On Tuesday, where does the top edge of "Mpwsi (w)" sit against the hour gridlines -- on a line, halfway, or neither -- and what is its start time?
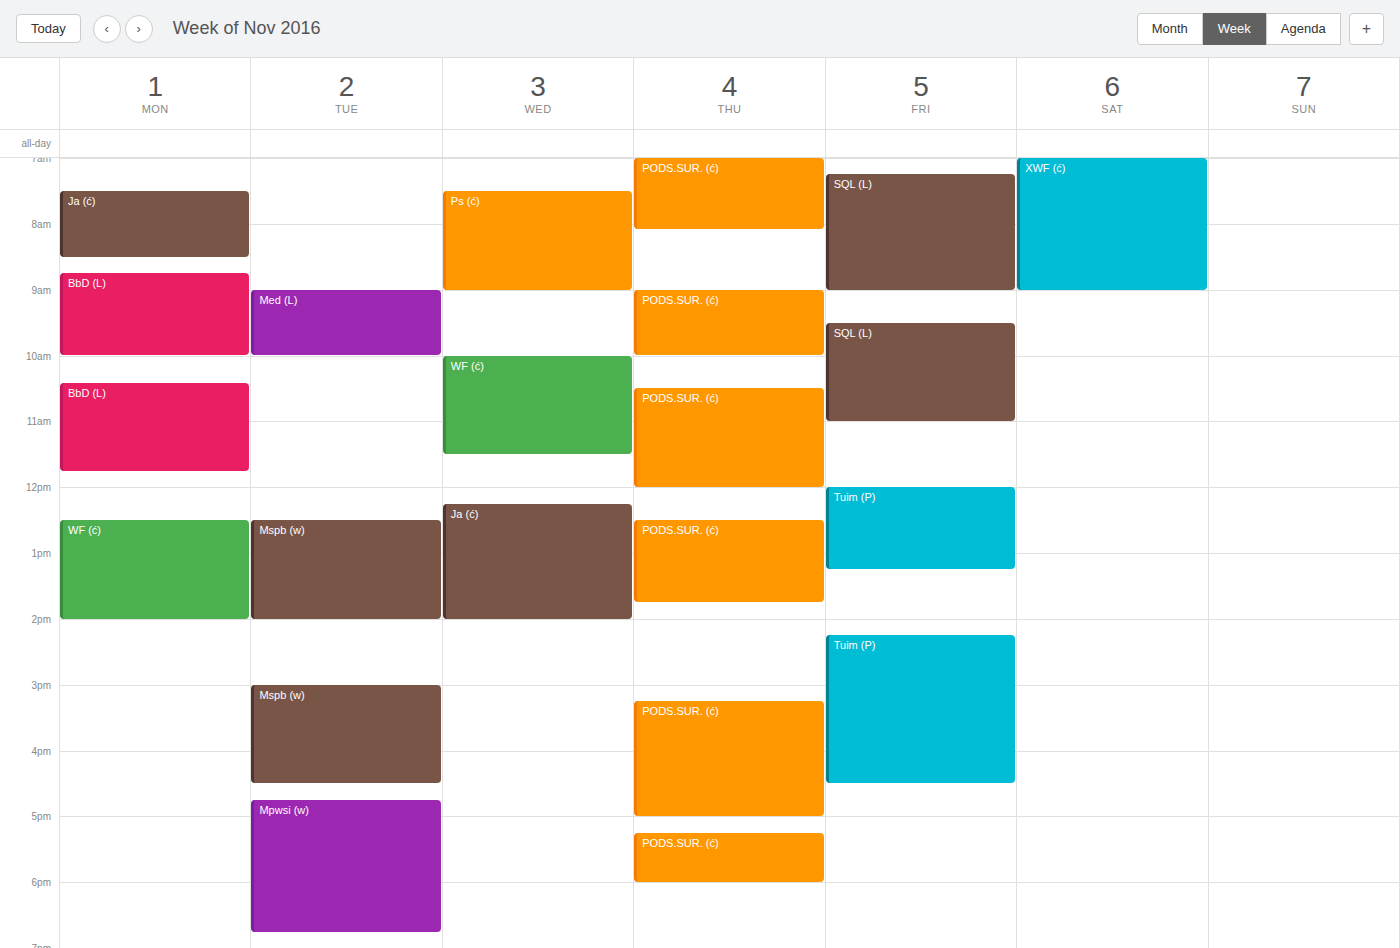
4:45 PM -- neither: three quarters of the way from the 4 PM line to the 5 PM line.